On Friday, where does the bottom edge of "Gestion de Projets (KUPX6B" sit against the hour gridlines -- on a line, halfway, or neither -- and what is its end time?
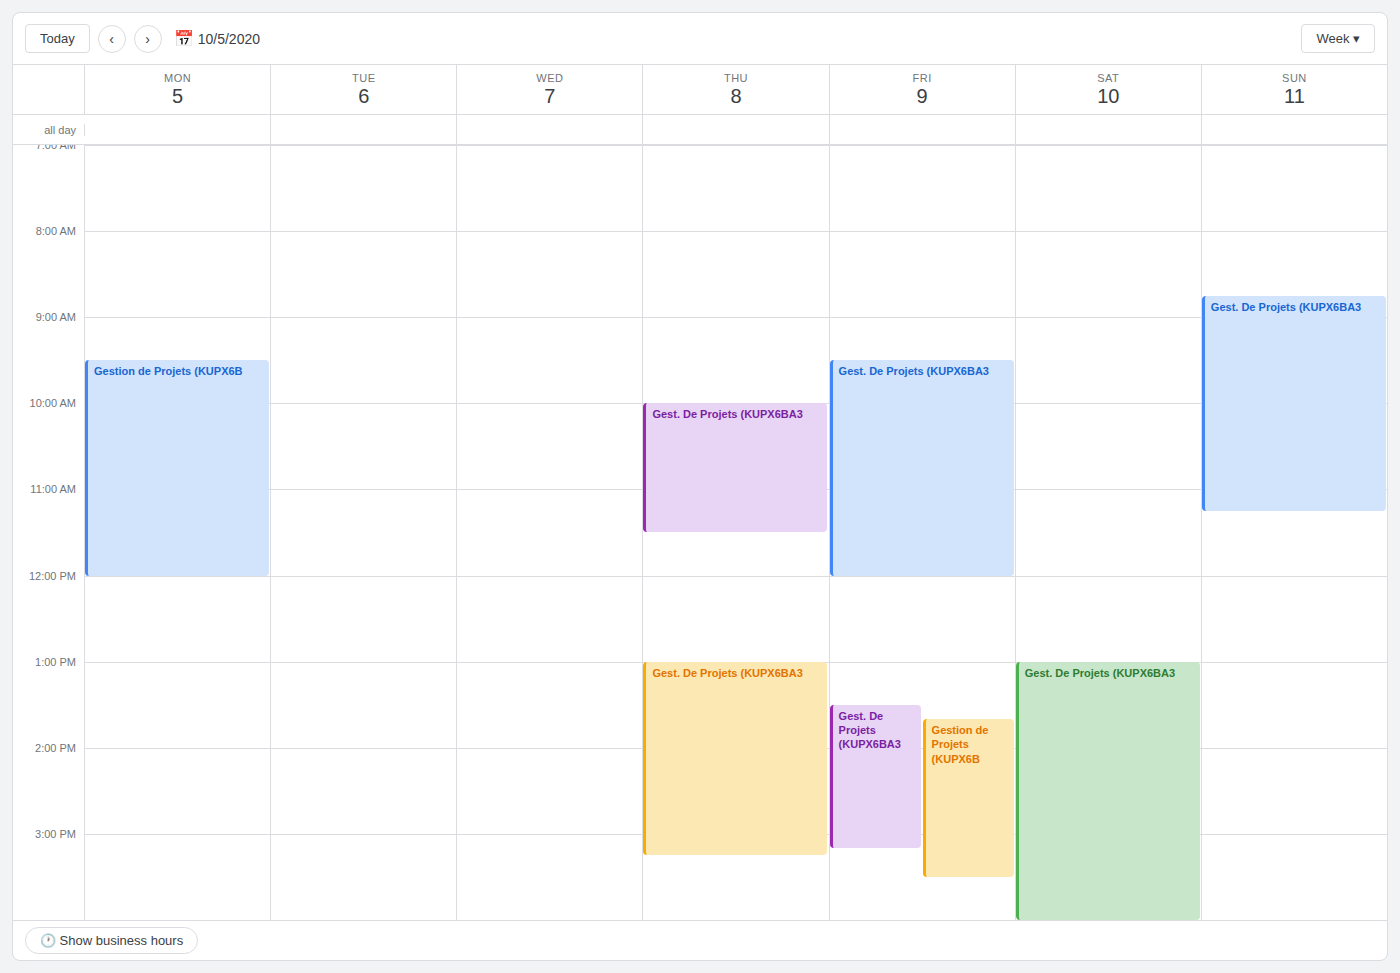
15:30 -- halfway between the 15:00 and 16:00 lines.